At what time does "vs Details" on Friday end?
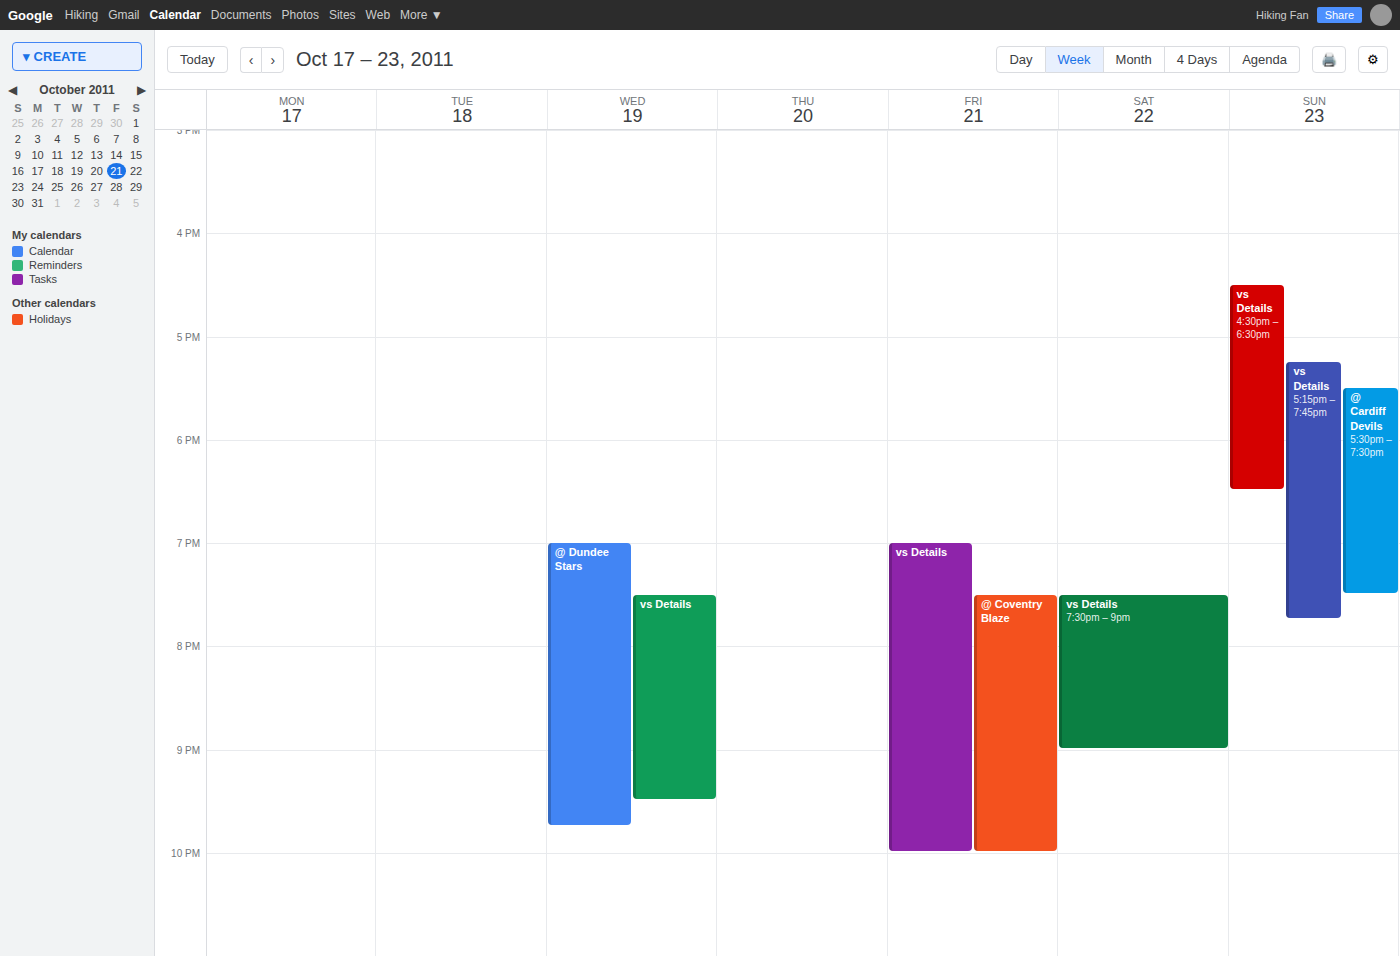
10:00 PM